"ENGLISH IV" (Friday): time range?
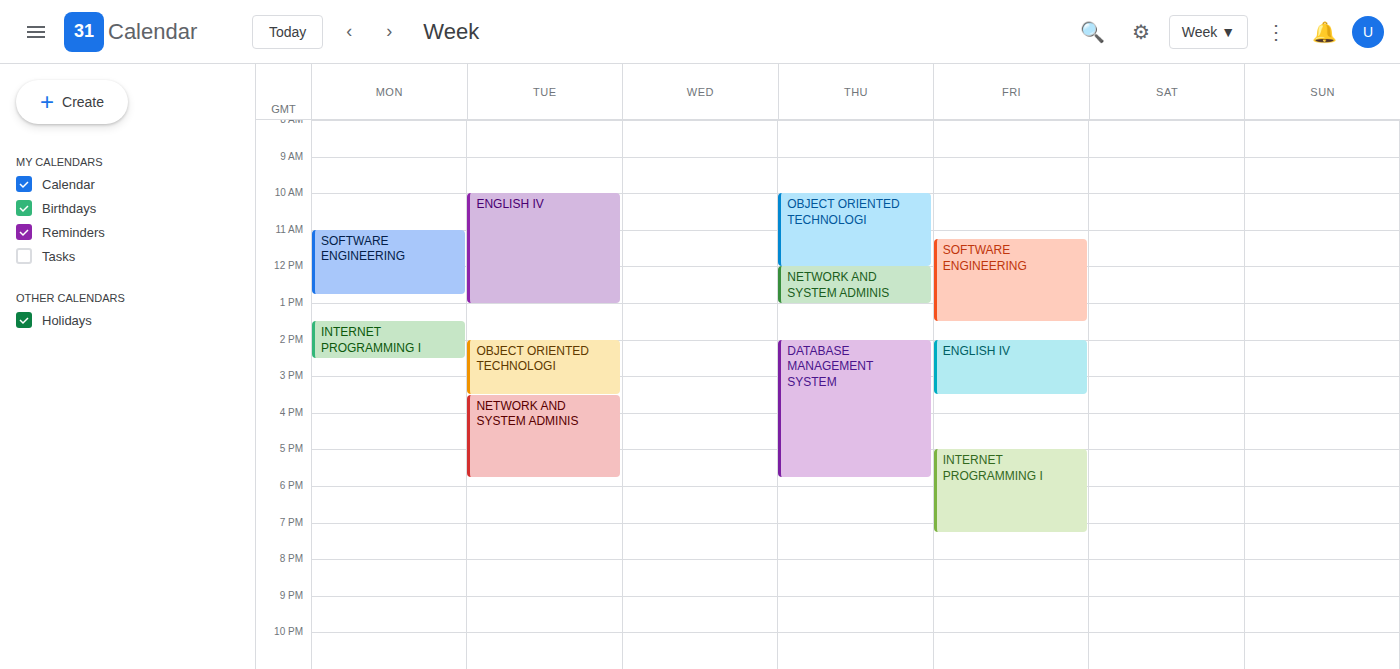
2:00 PM to 3:30 PM